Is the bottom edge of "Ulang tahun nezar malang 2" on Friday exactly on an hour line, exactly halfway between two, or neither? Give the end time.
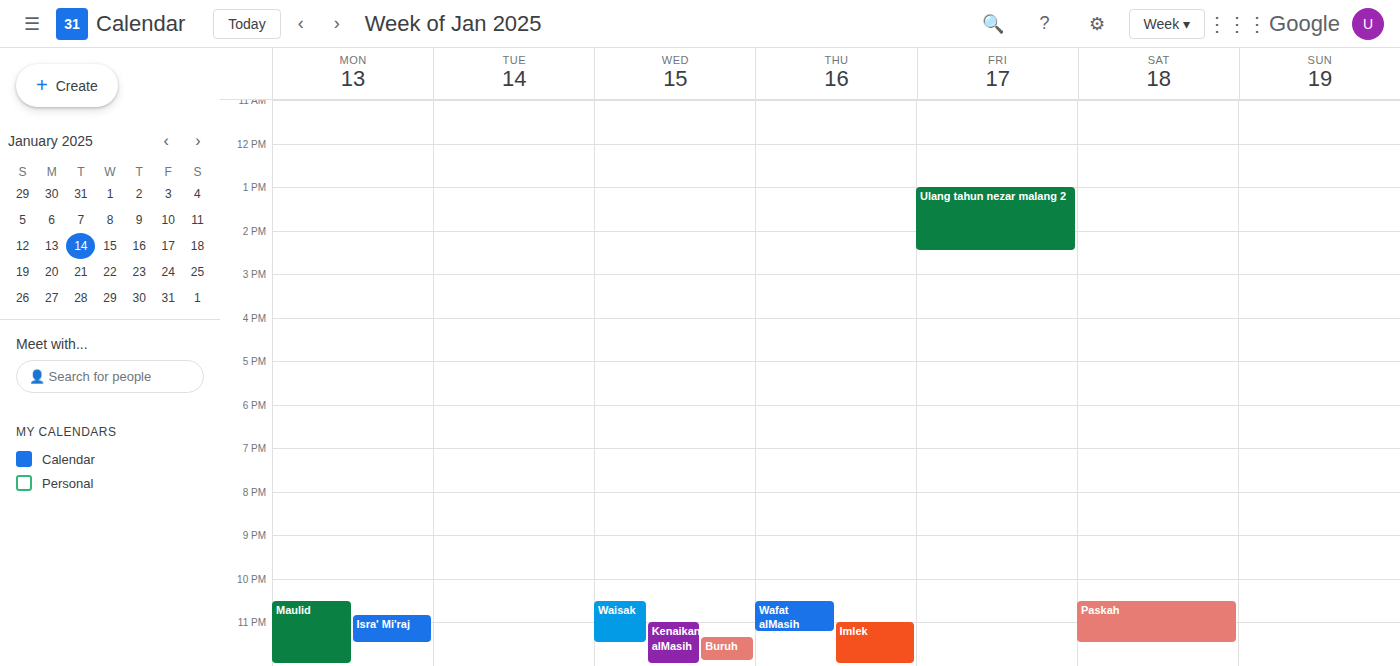
2:30 PM -- halfway between the 2 PM and 3 PM lines.